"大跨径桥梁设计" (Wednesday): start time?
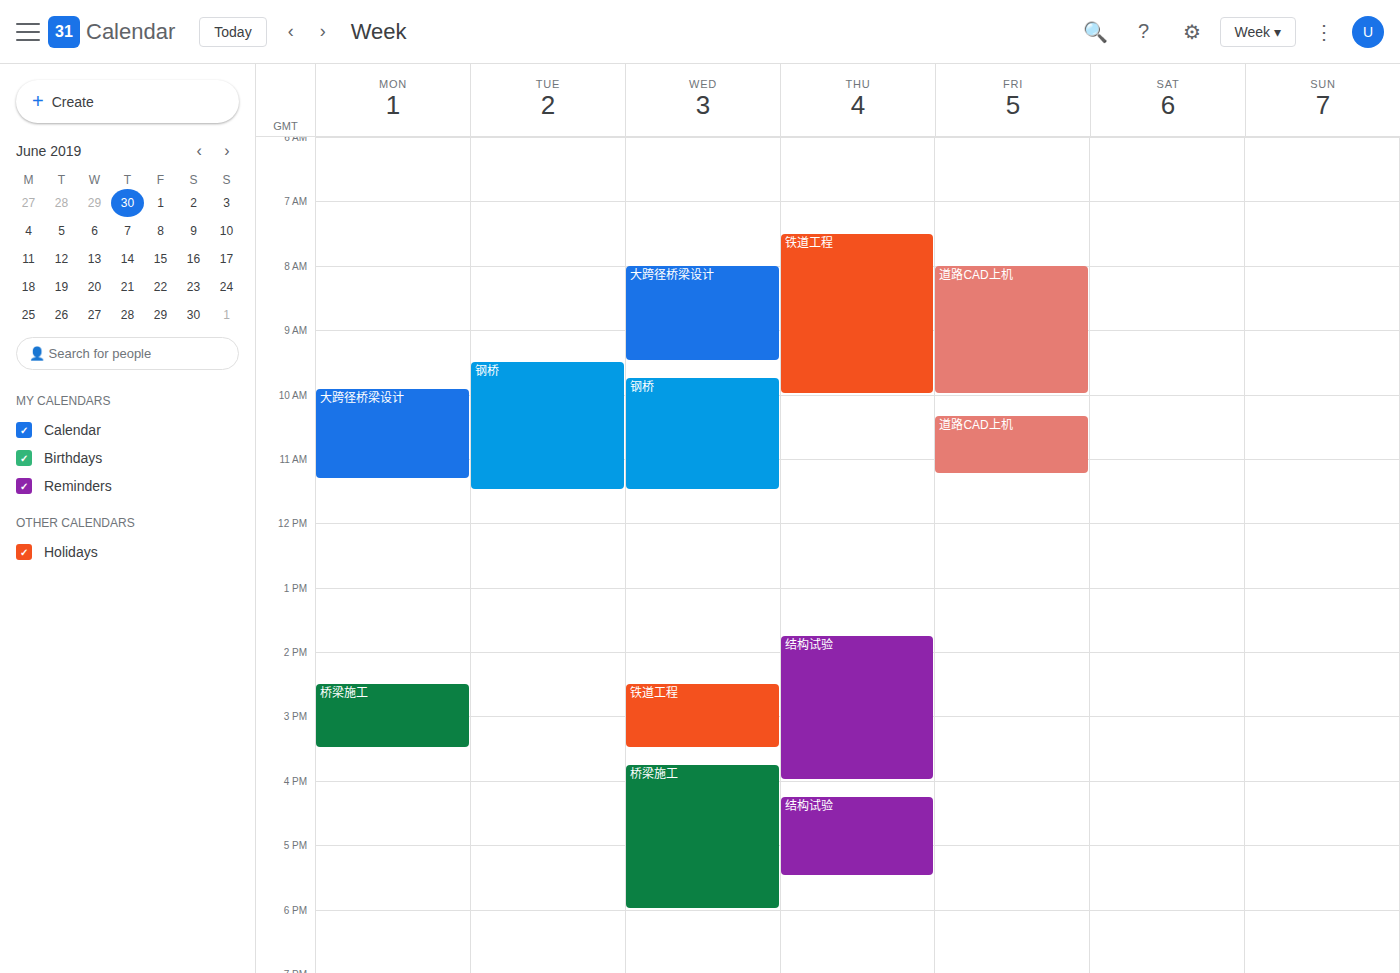
8:00 AM